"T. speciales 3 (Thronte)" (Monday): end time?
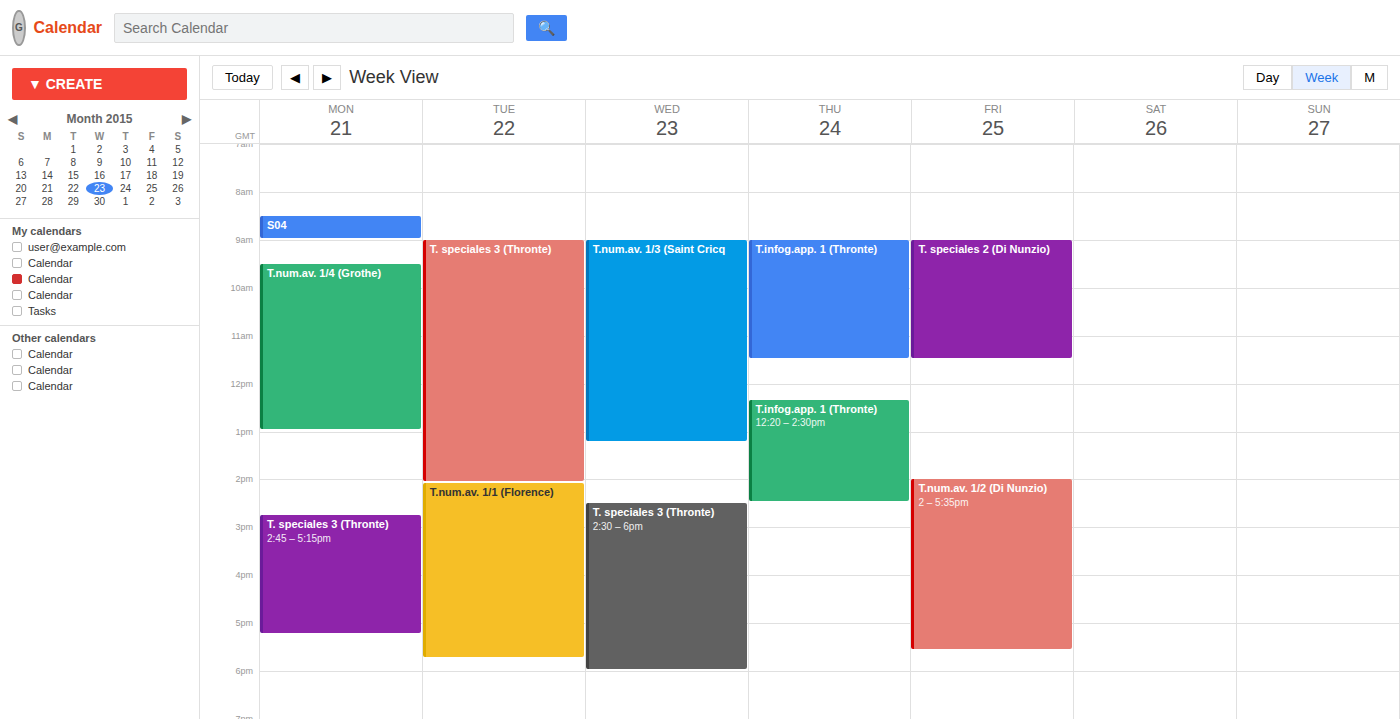
17:15